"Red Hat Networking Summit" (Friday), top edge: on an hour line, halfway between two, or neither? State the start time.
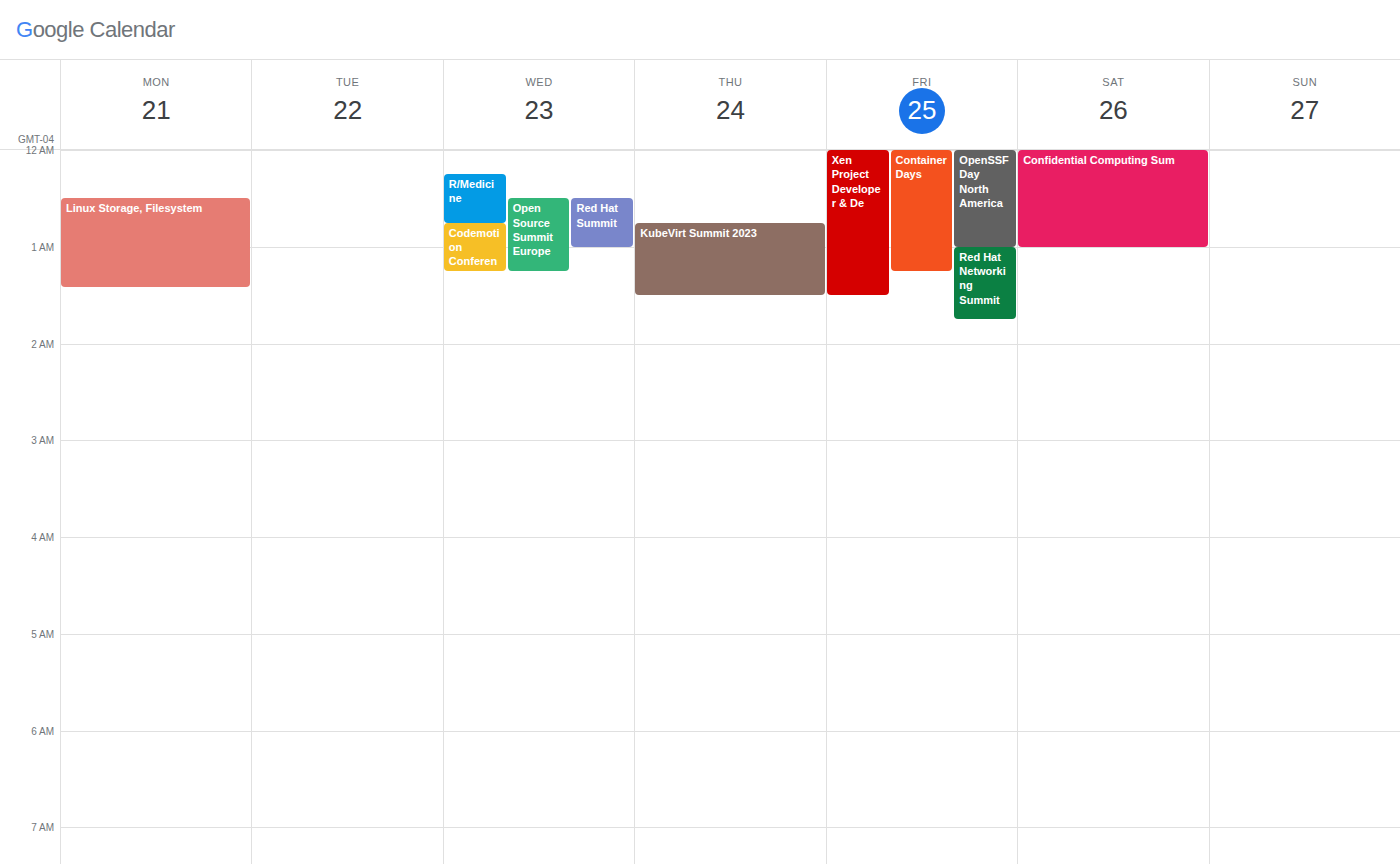
01:00 -- exactly on the 01:00 line.